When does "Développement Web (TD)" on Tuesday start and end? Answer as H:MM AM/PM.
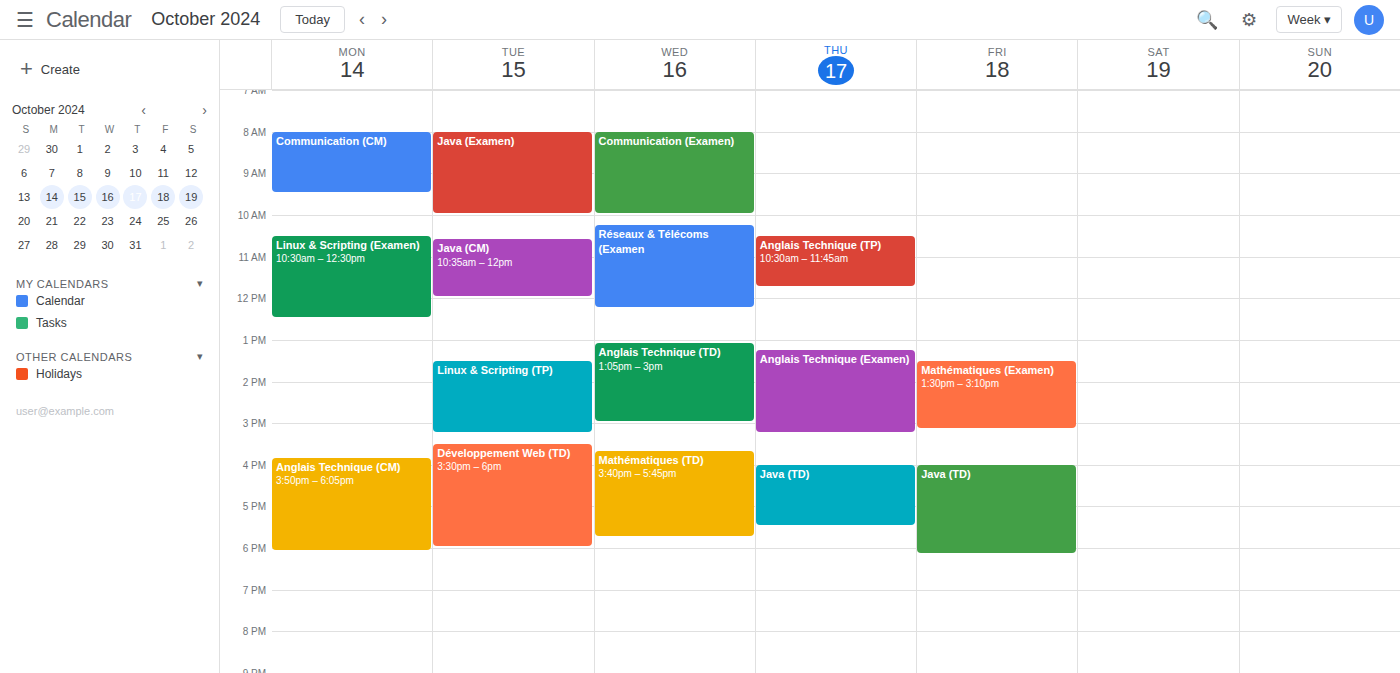
3:30 PM to 6:00 PM